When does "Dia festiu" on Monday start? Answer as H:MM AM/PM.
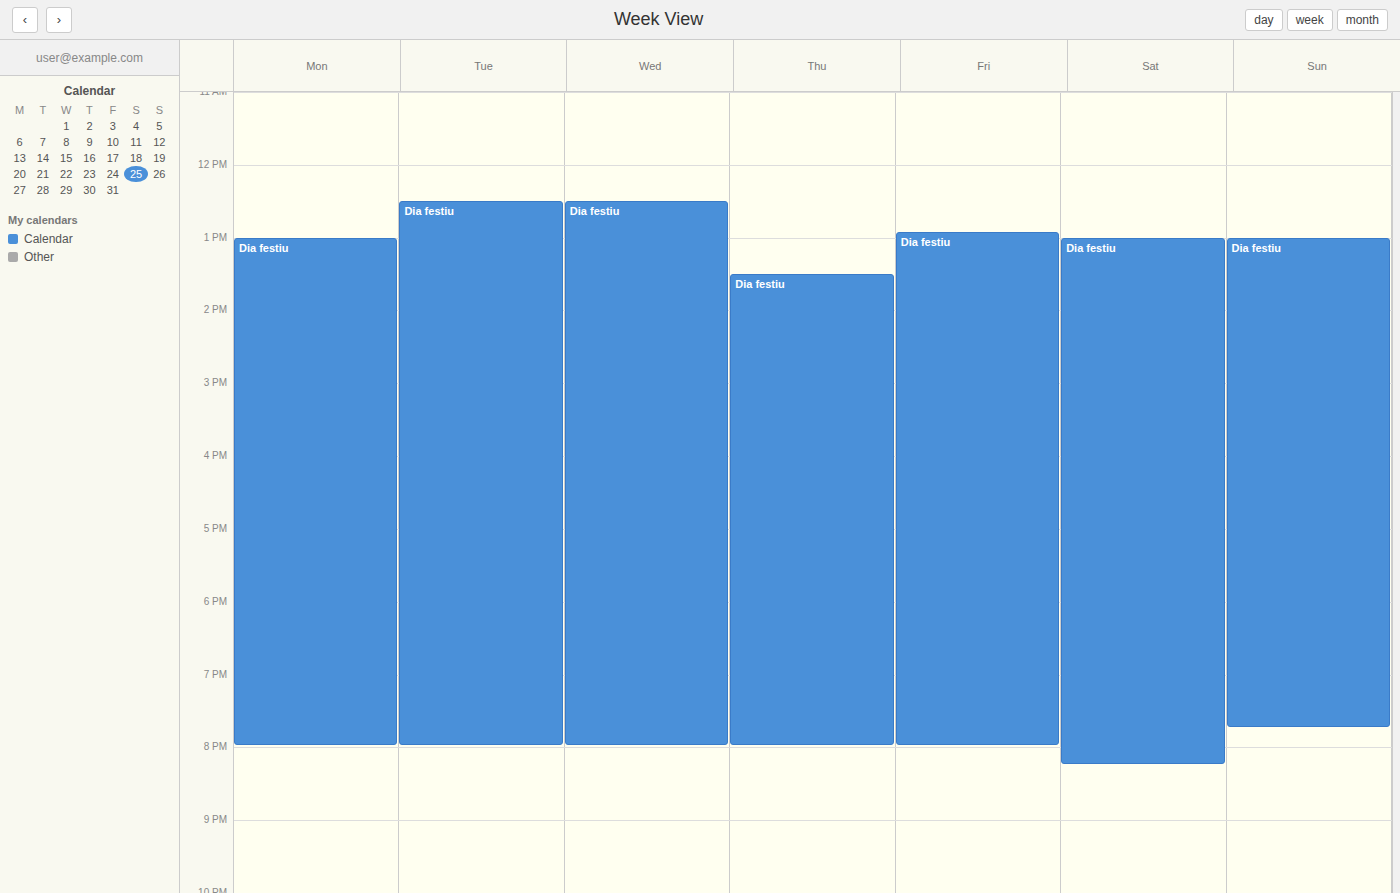
1:00 PM